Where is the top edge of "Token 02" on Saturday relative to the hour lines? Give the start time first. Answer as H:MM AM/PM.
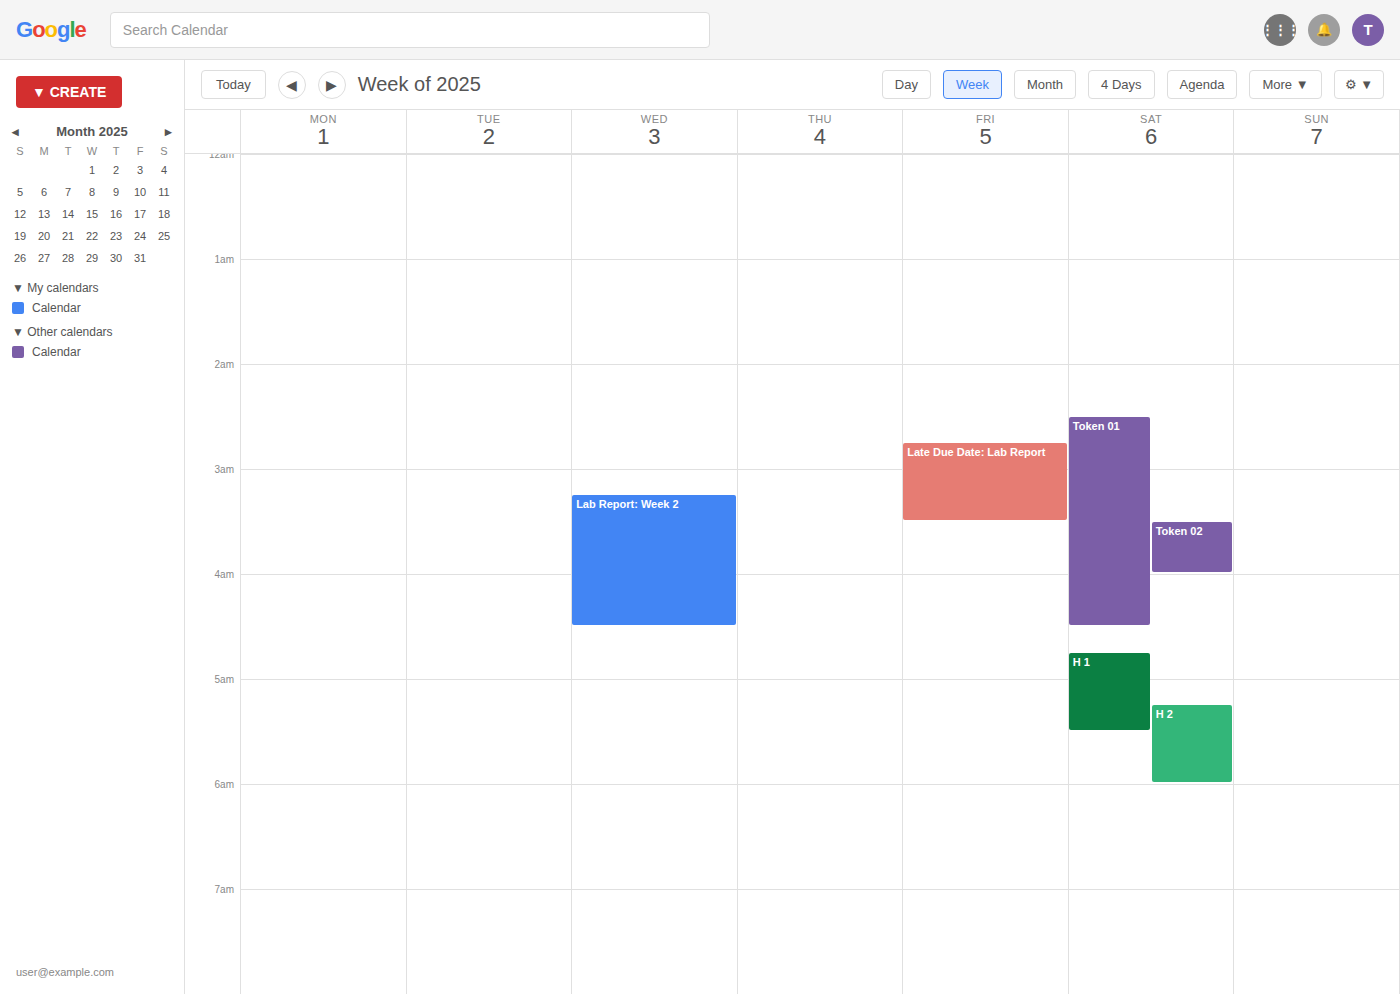
3:30 AM -- halfway between the 3 AM and 4 AM lines.